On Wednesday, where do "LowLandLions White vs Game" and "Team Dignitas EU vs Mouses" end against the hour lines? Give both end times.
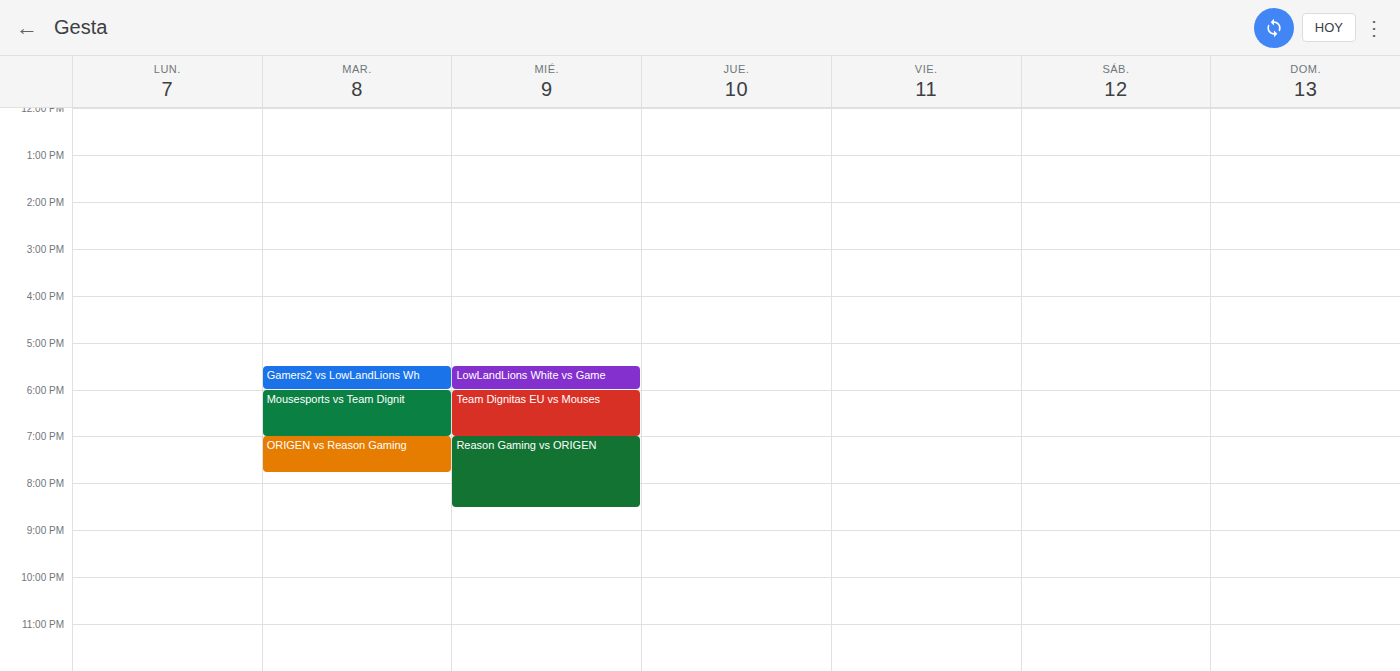
"LowLandLions White vs Game": 6:00 PM, exactly on the 6 PM line. "Team Dignitas EU vs Mouses": 7:00 PM, exactly on the 7 PM line.